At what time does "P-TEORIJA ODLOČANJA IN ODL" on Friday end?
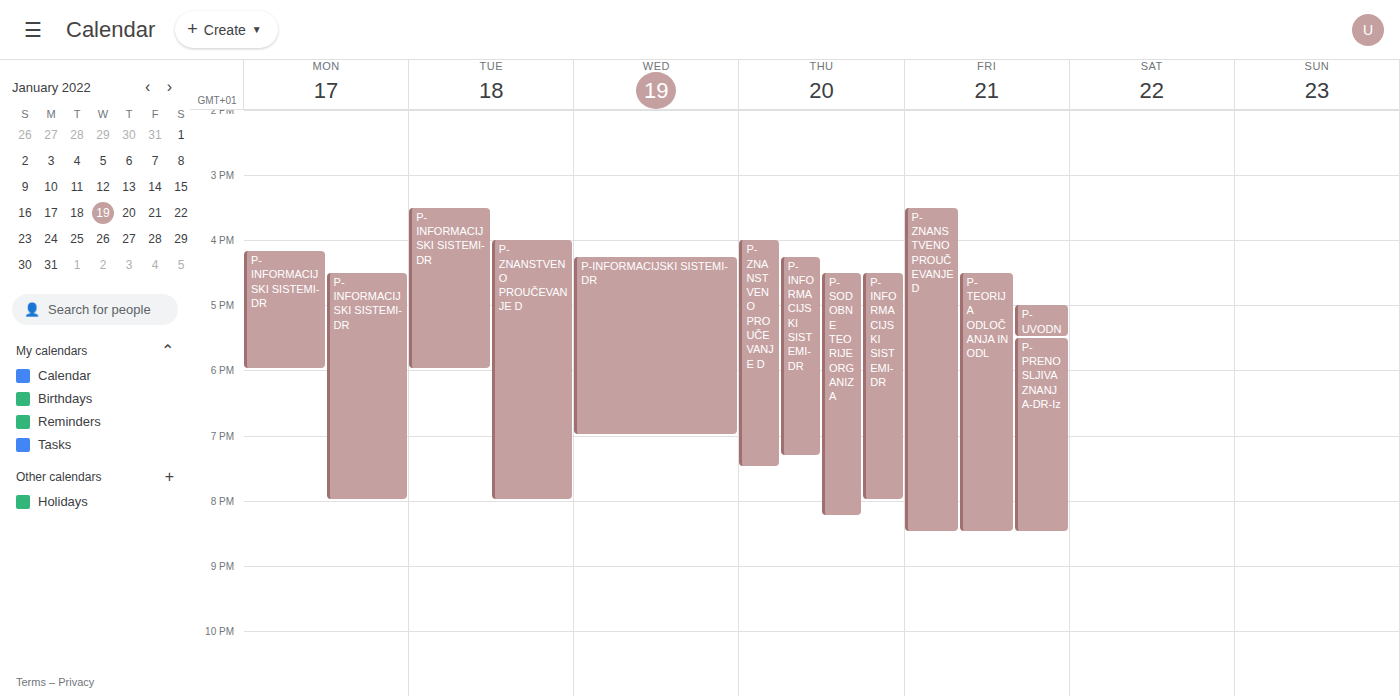
8:30 PM